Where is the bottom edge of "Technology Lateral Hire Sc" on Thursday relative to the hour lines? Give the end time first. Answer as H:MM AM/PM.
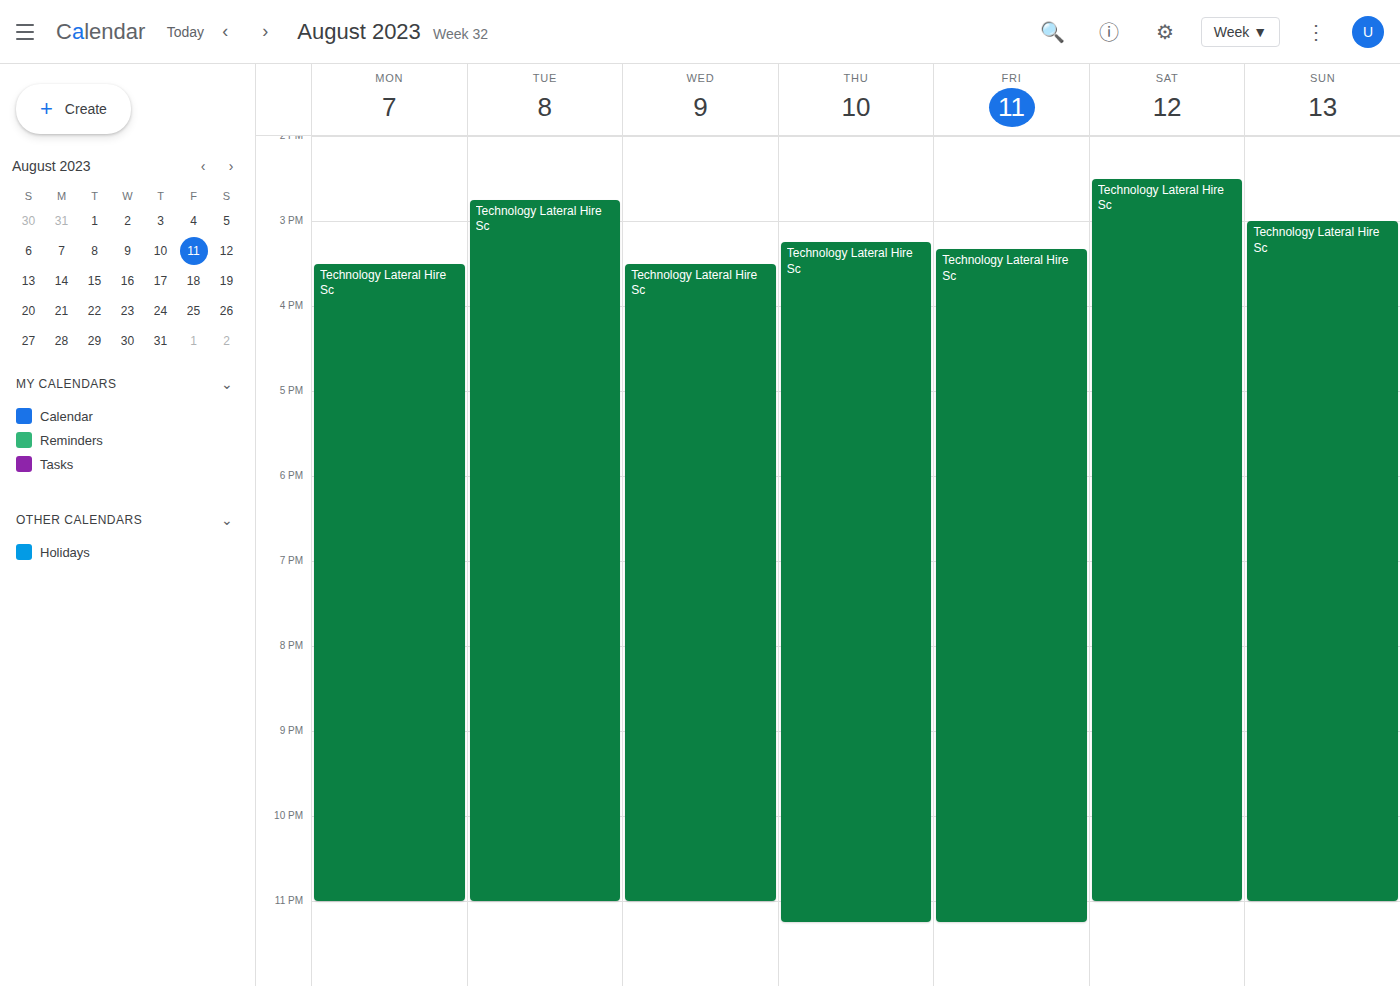
11:15 PM -- neither: a quarter of the way from the 11 PM line to the 12 AM line.